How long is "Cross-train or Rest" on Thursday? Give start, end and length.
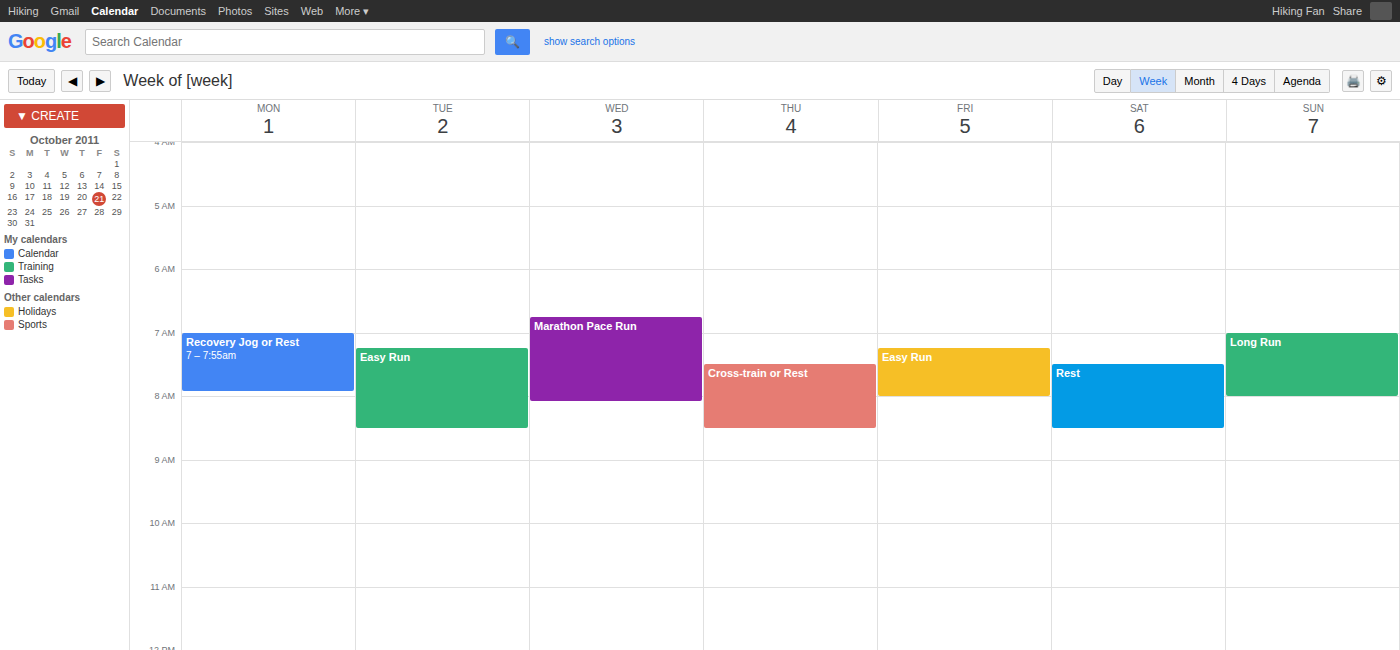
7:30 AM to 8:30 AM, 1 hour